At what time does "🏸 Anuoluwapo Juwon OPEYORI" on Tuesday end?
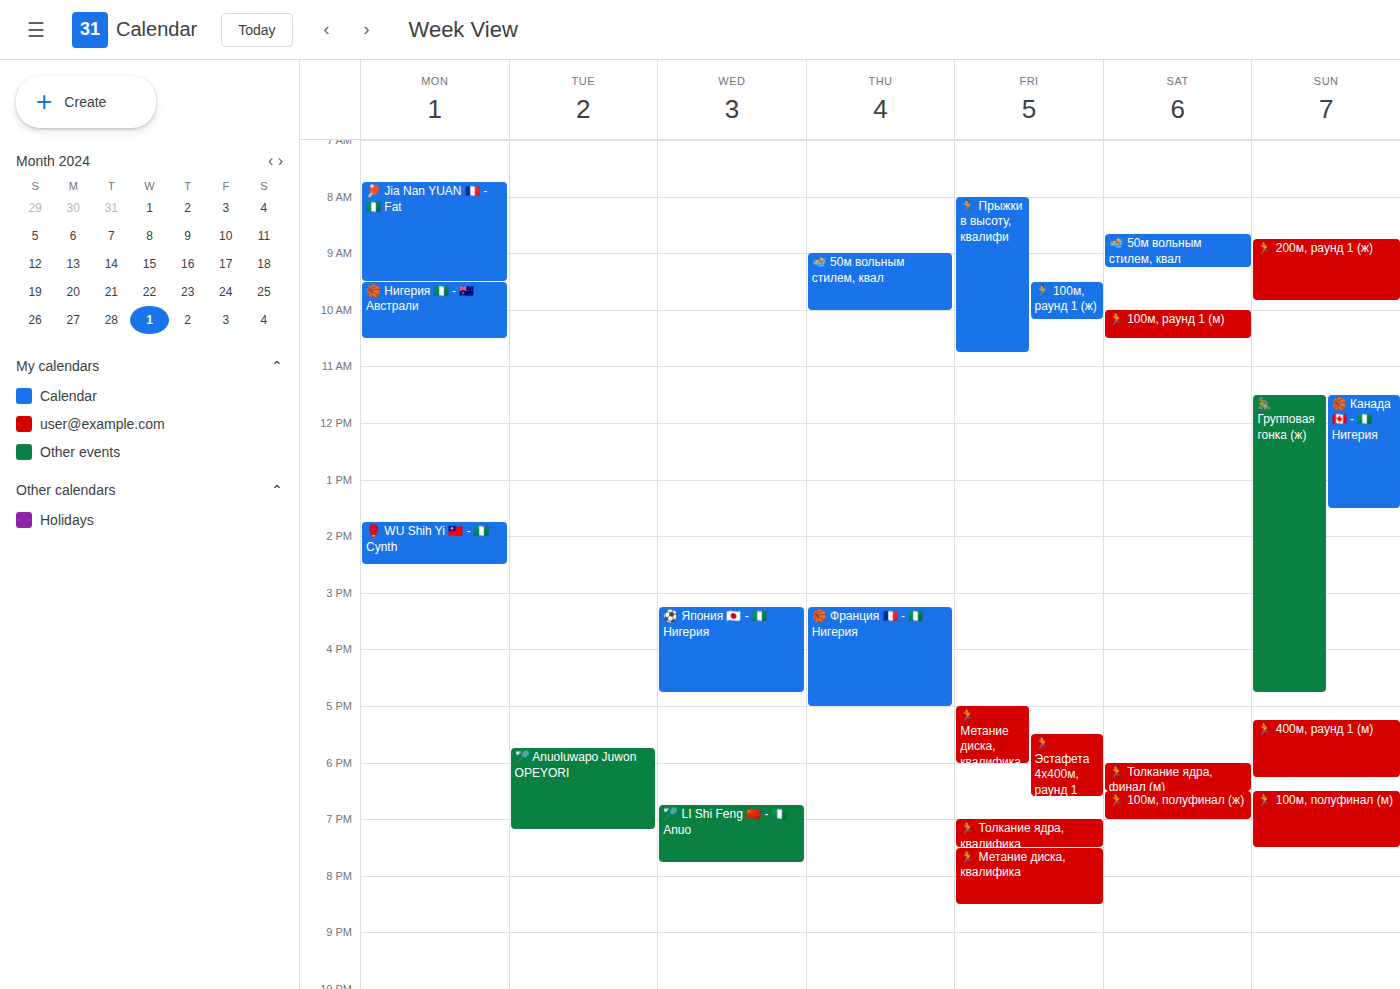
7:10 PM